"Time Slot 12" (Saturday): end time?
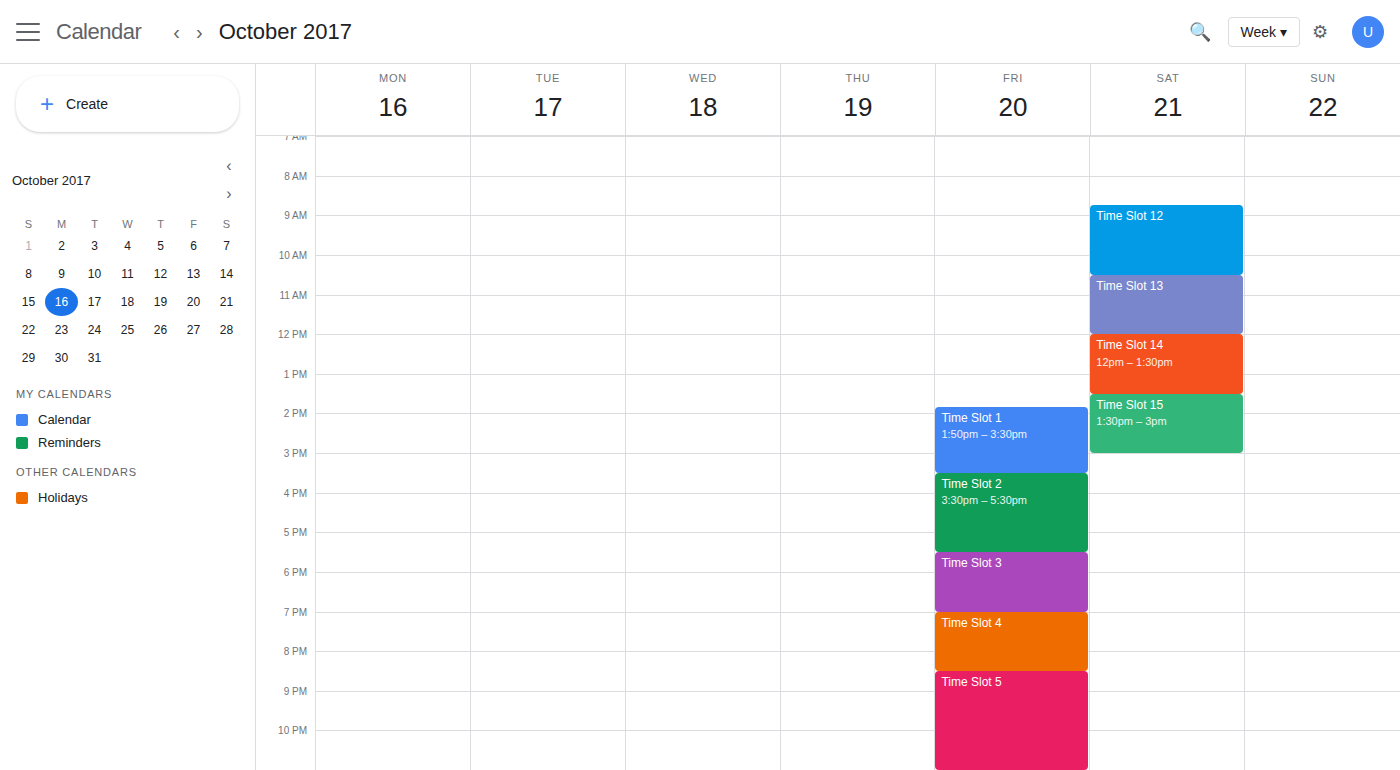
10:30